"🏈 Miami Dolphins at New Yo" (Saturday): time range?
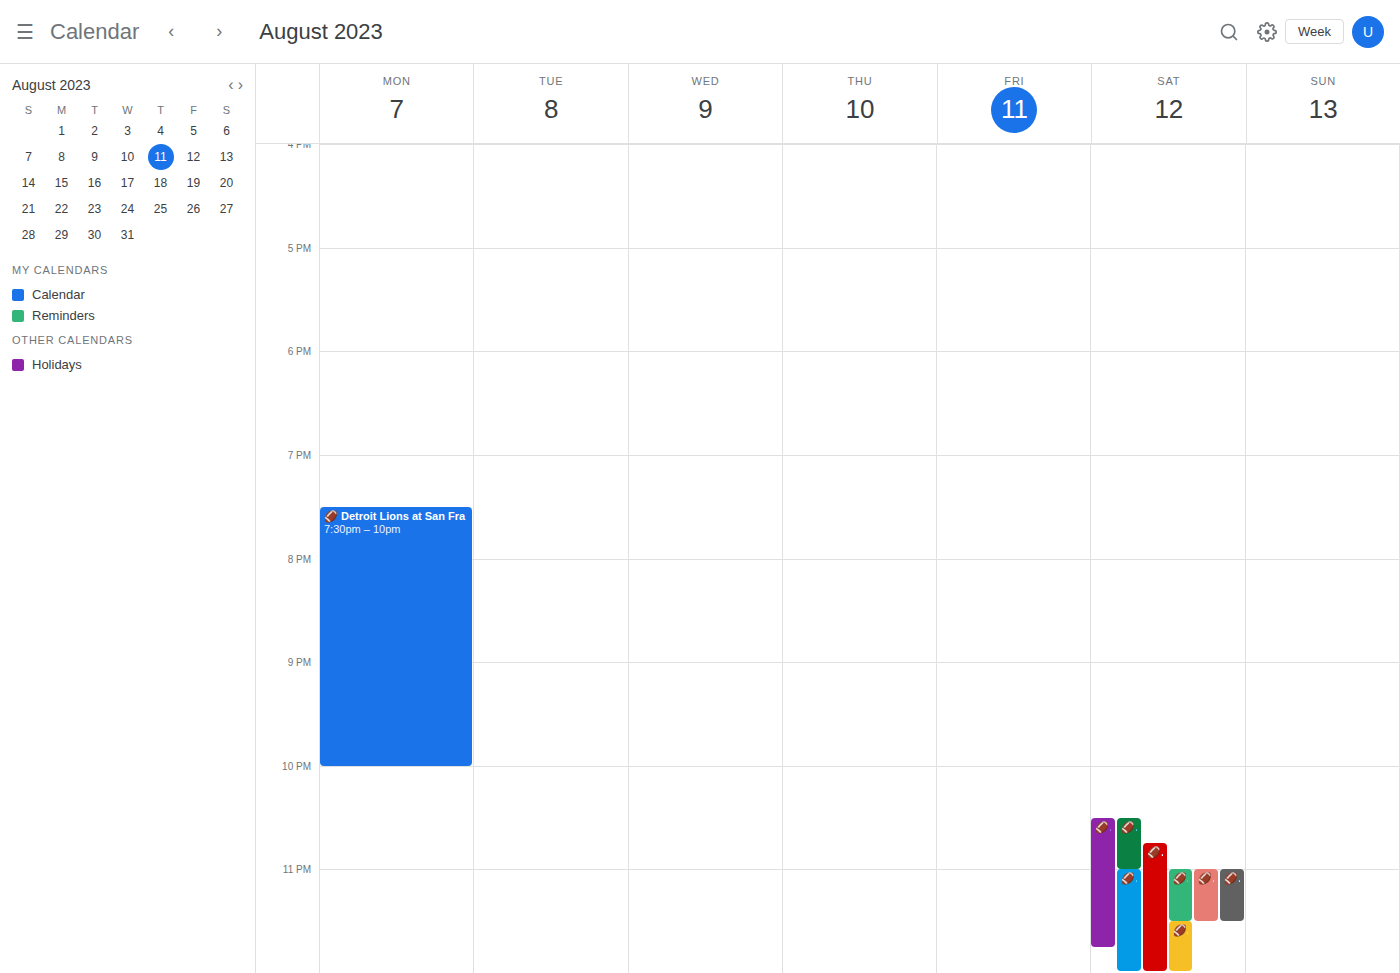
10:30 PM to 11:00 PM